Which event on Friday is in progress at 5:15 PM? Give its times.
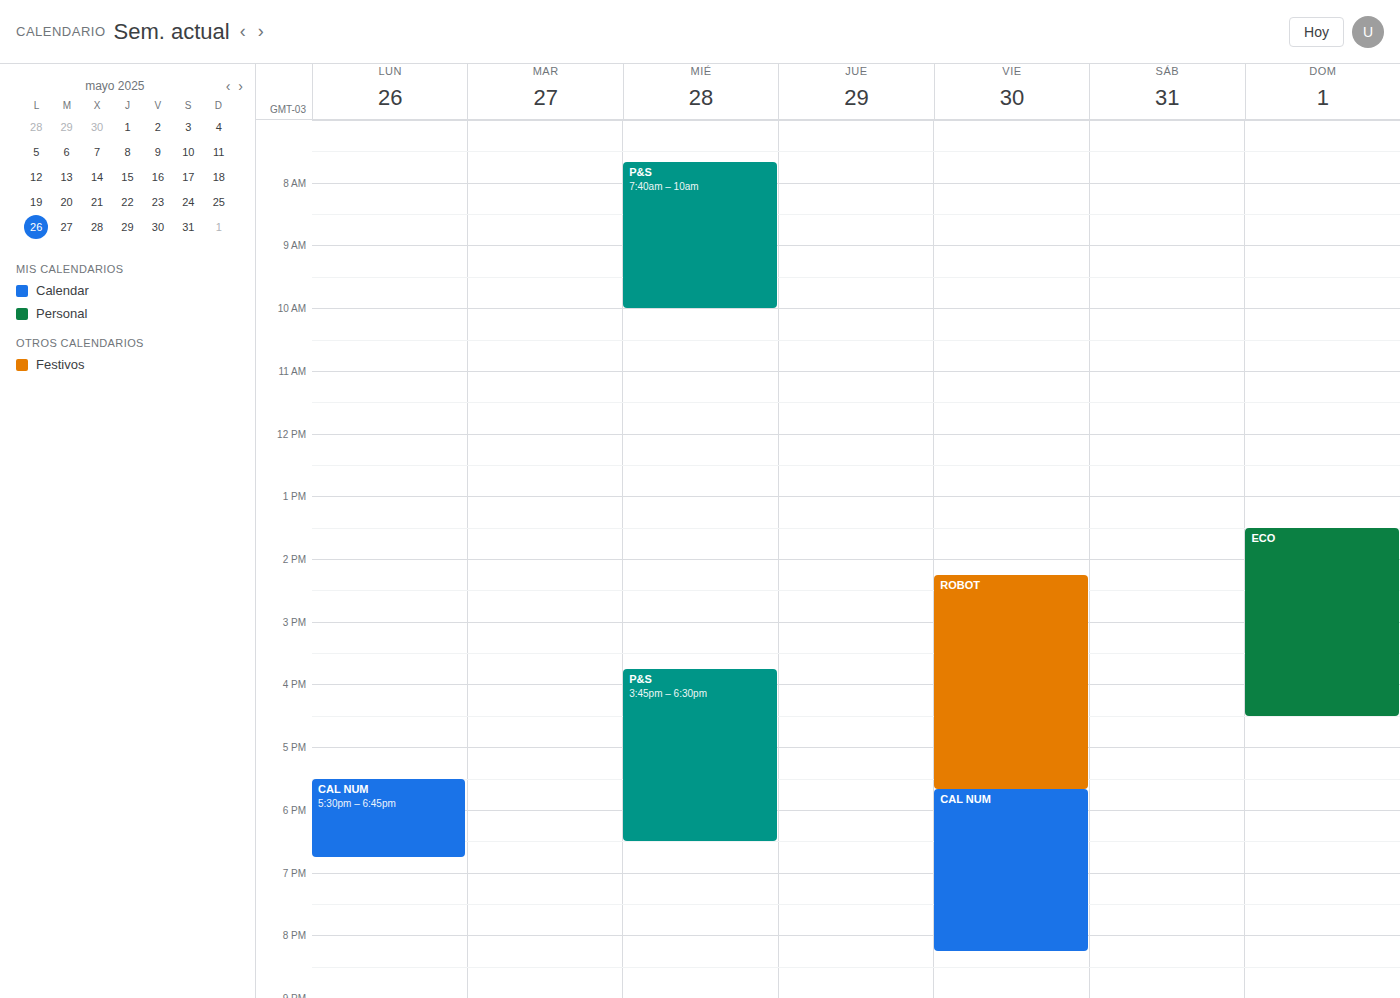
"ROBOT", 2:15 PM to 5:40 PM